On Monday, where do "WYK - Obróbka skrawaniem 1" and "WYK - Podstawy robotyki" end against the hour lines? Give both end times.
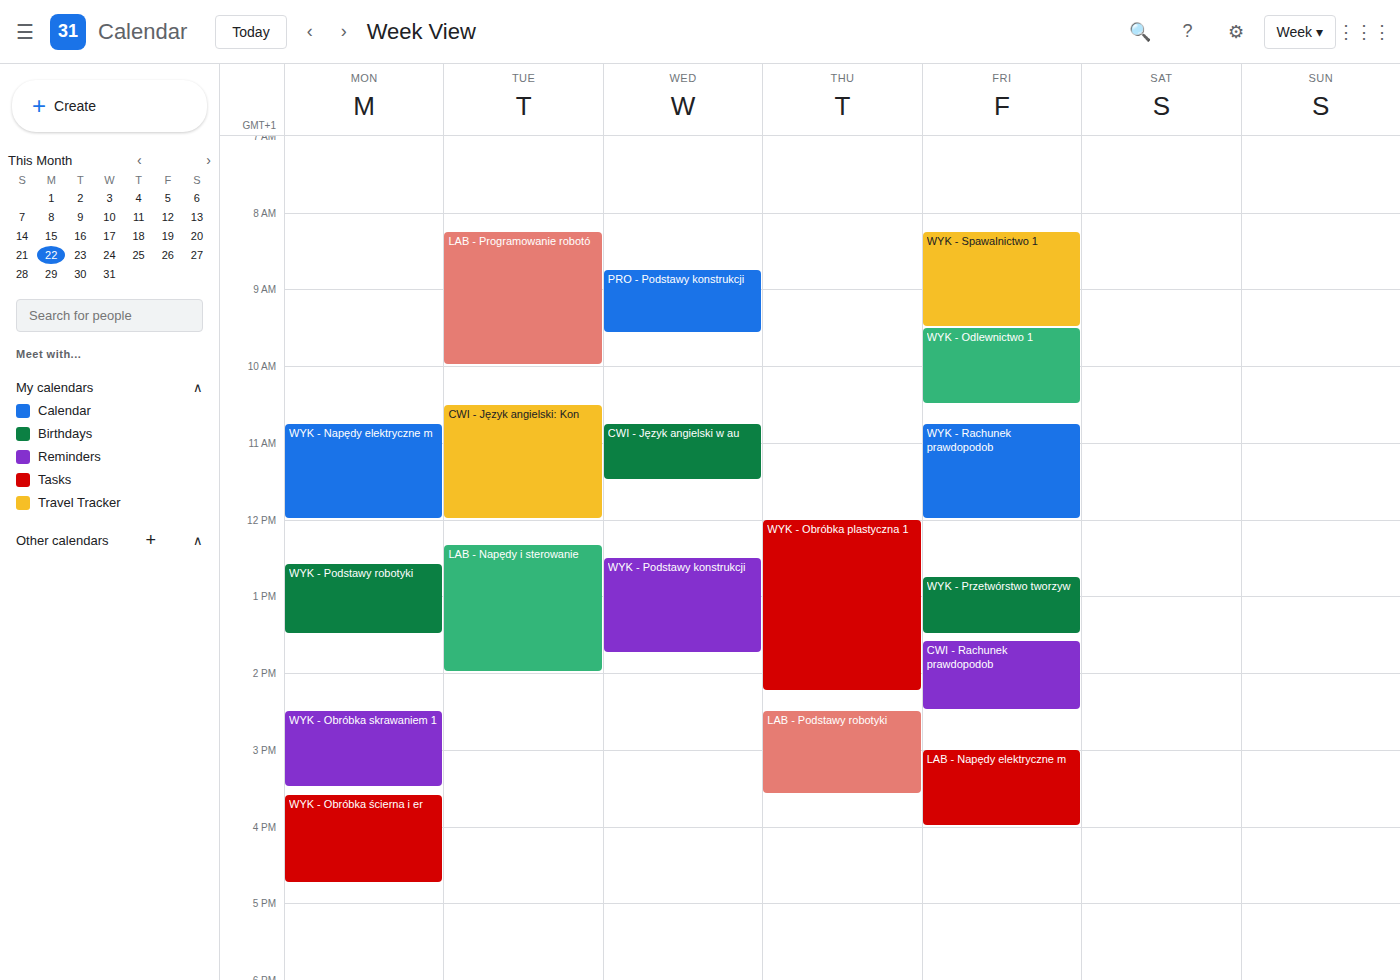
"WYK - Obróbka skrawaniem 1": 3:30 PM, halfway between the 3 PM and 4 PM lines. "WYK - Podstawy robotyki": 1:30 PM, halfway between the 1 PM and 2 PM lines.